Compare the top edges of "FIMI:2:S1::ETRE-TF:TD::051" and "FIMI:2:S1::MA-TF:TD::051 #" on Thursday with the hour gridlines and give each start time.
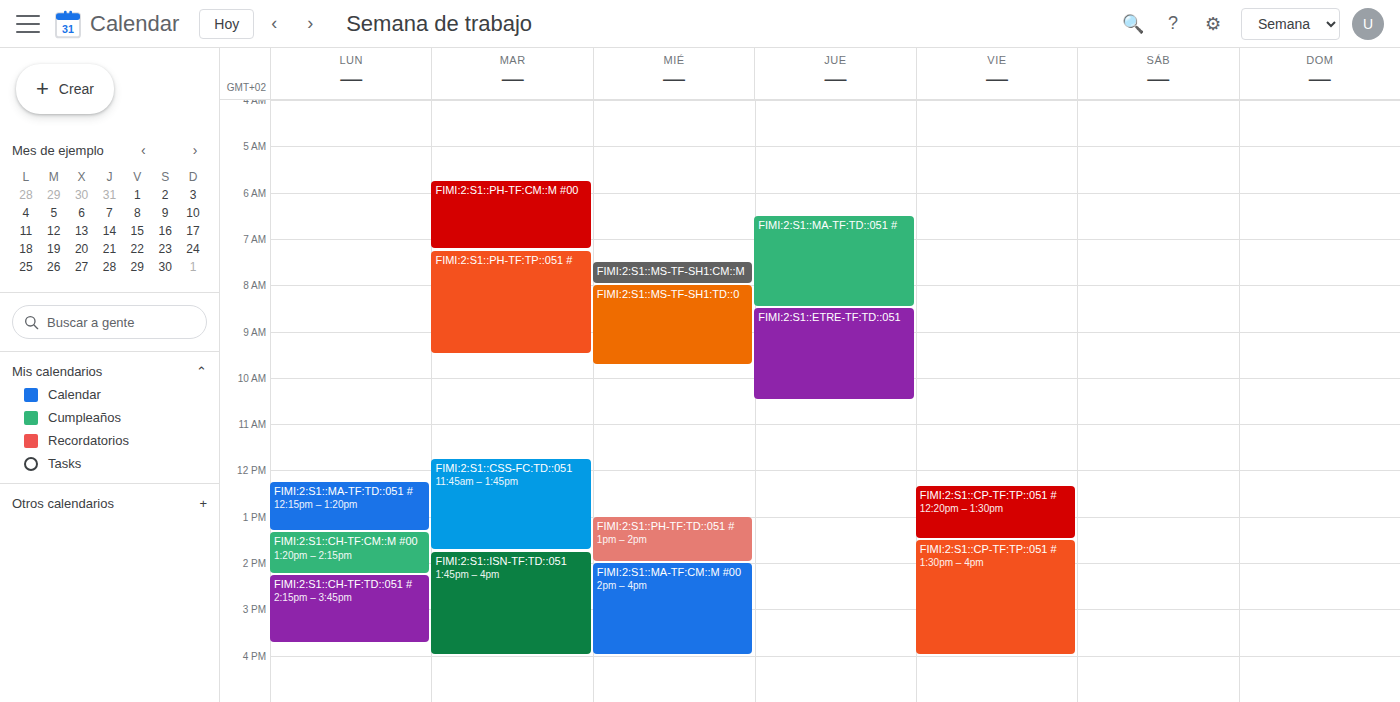
"FIMI:2:S1::ETRE-TF:TD::051": 8:30 AM, halfway between the 8 AM and 9 AM lines. "FIMI:2:S1::MA-TF:TD::051 #": 6:30 AM, halfway between the 6 AM and 7 AM lines.